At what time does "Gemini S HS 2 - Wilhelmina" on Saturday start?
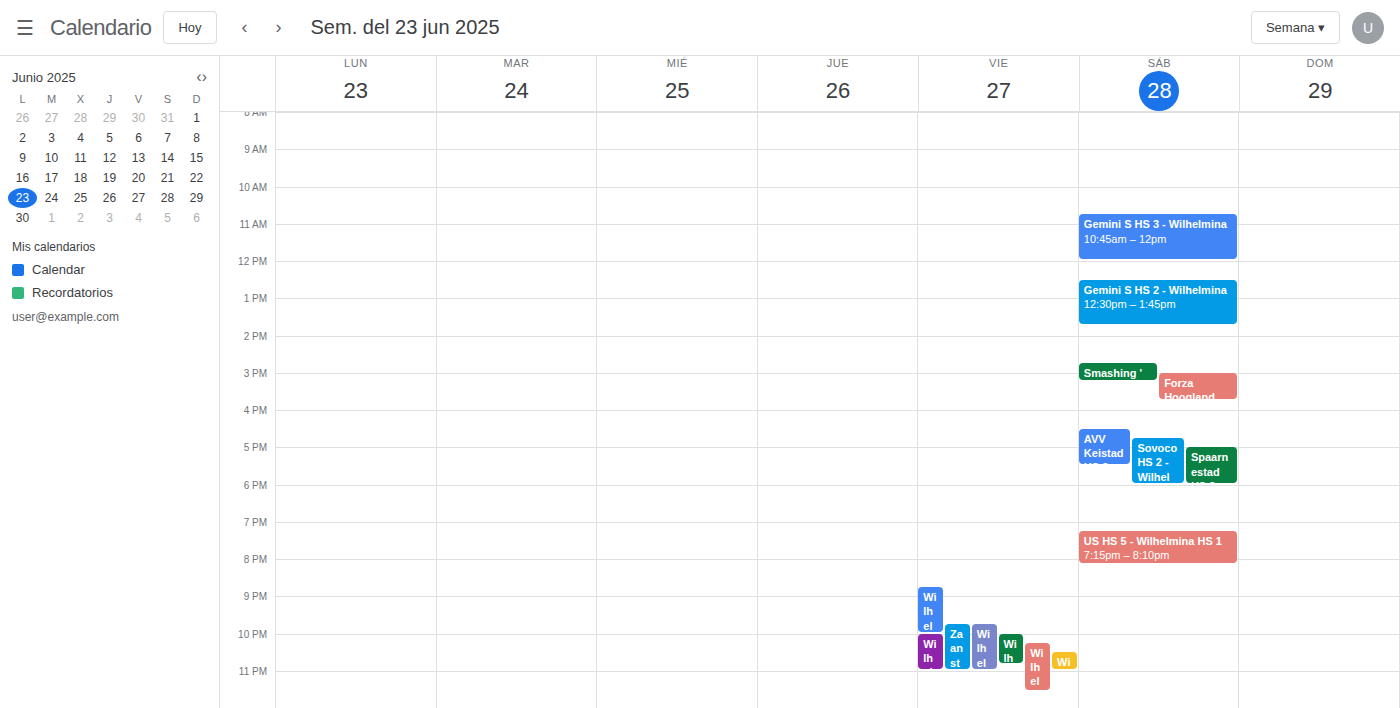
12:30 PM